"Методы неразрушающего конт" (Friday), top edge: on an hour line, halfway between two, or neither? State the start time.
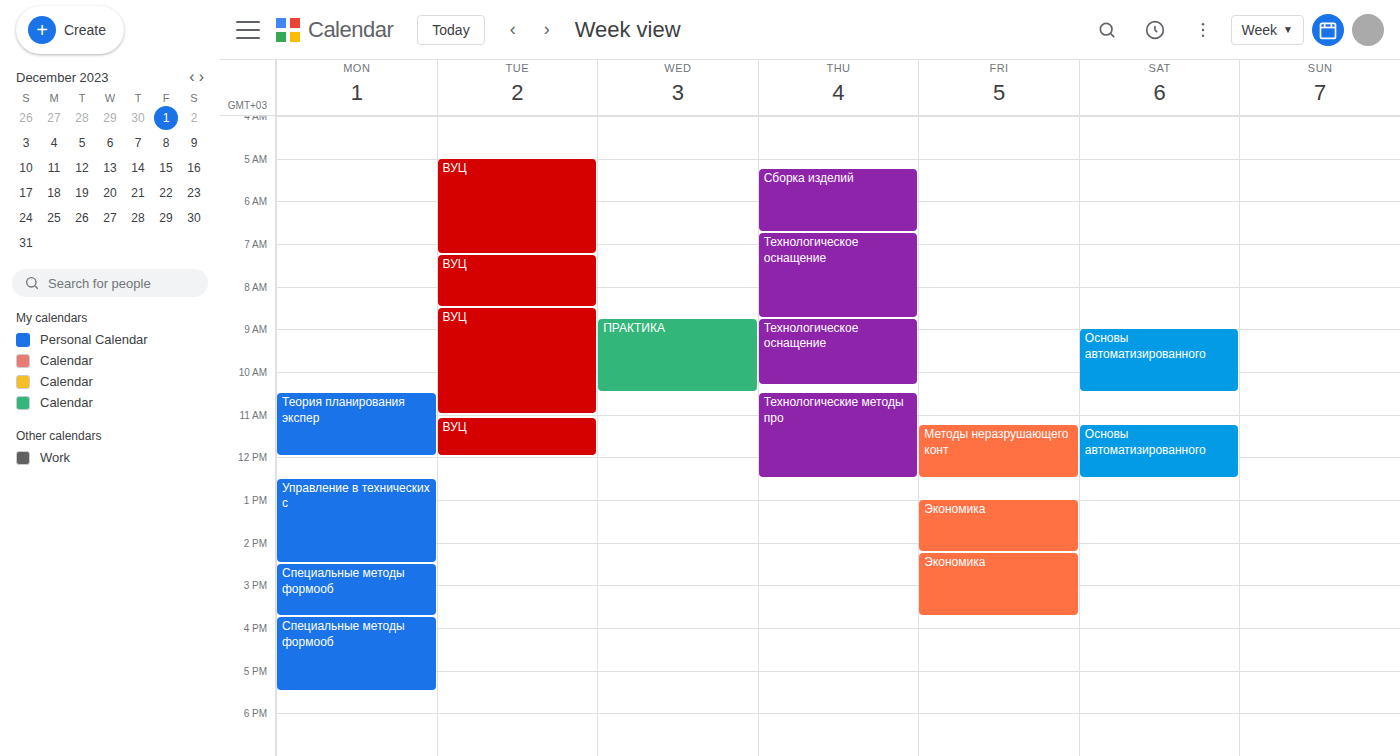
11:15 -- neither: a quarter of the way from the 11:00 line to the 12:00 line.